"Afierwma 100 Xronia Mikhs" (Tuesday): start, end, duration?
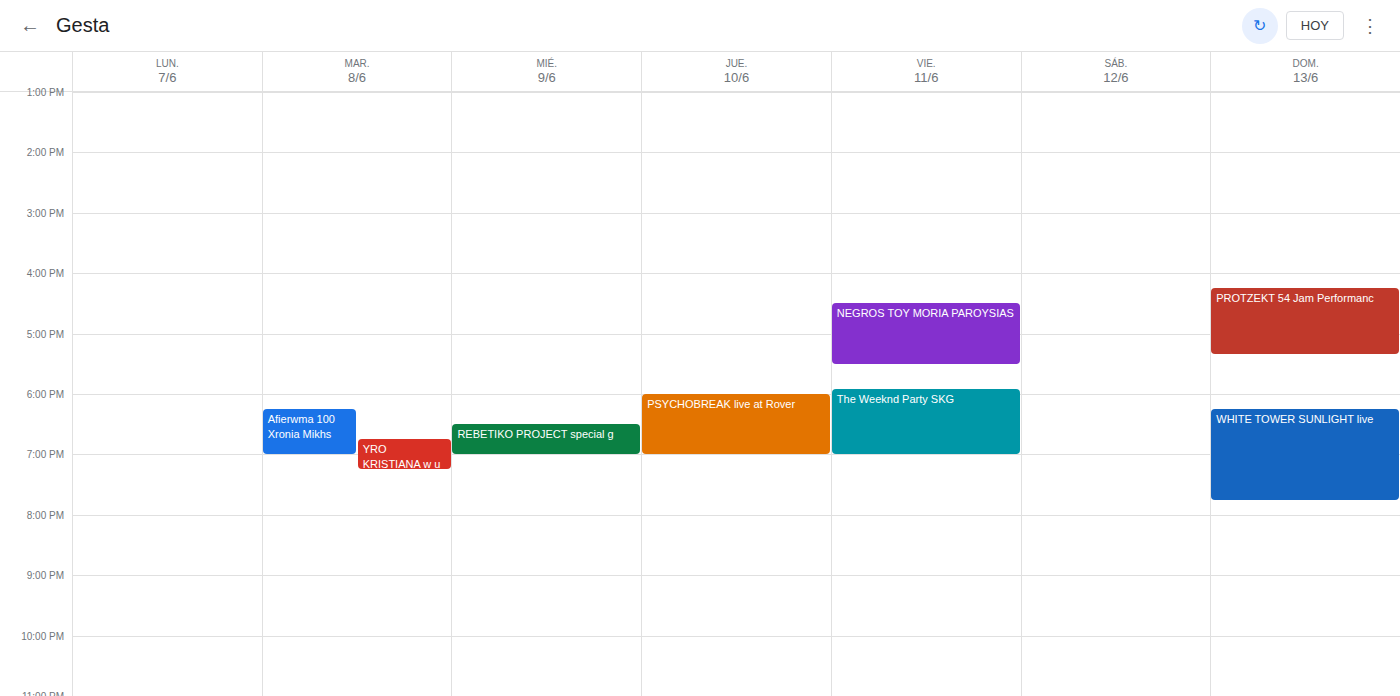
6:15 PM to 7:00 PM, 45 minutes